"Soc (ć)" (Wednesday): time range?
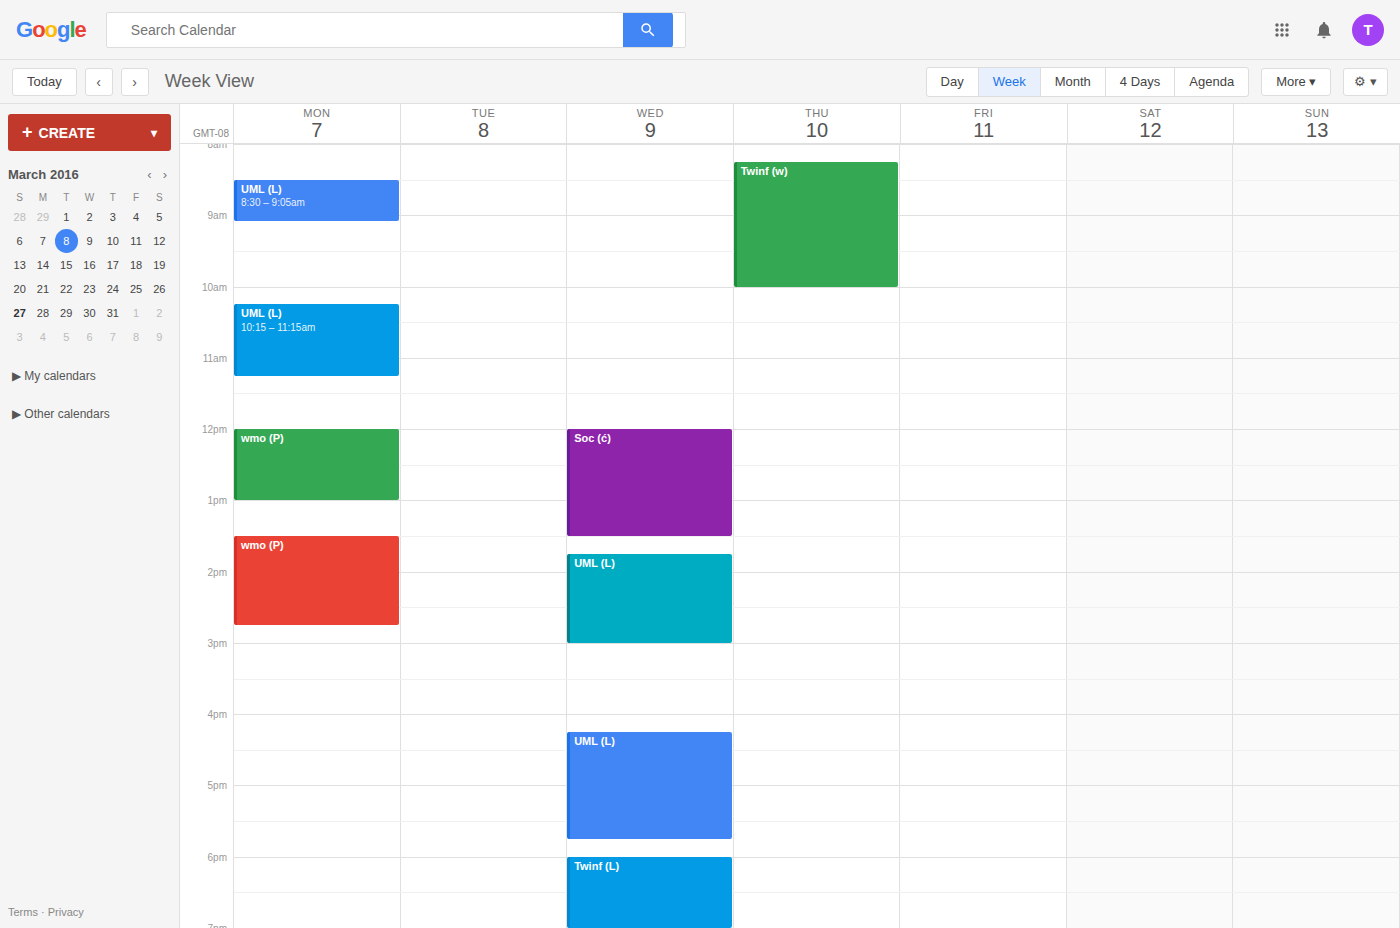
12:00 PM to 1:30 PM